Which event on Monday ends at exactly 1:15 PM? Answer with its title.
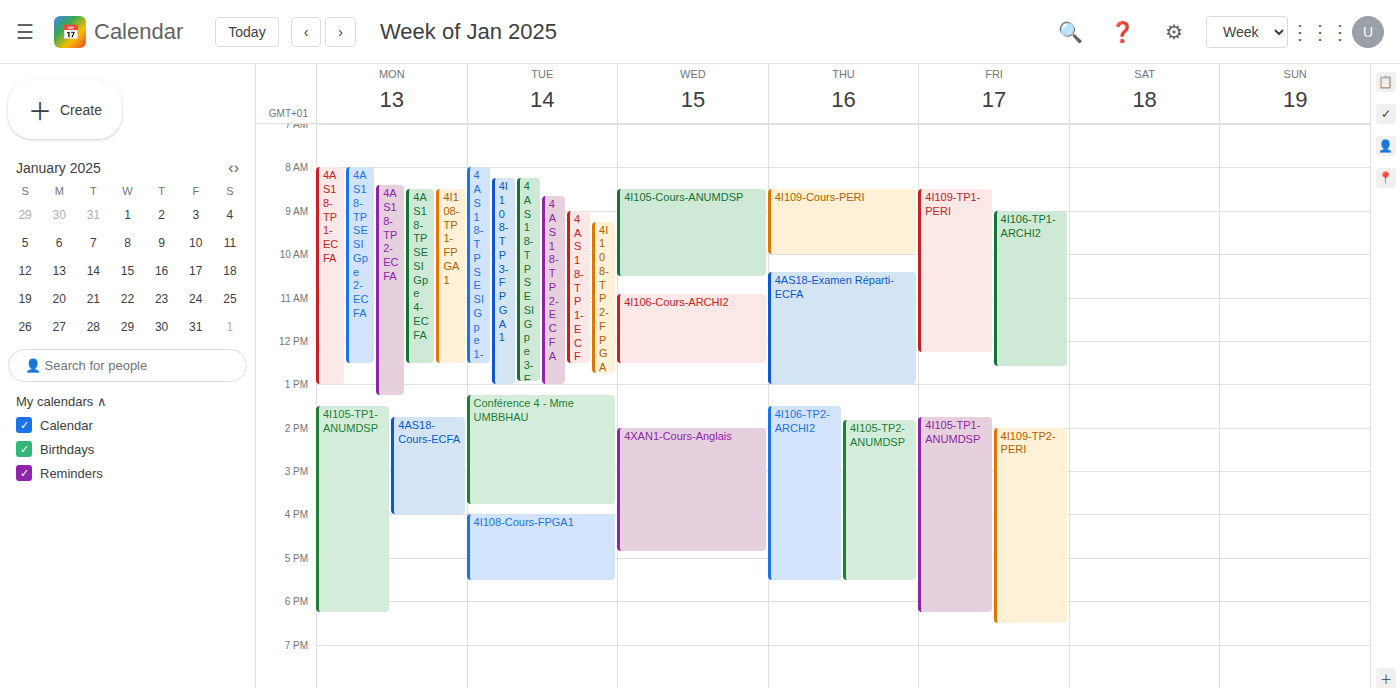
"4AS18-TP2-ECFA"